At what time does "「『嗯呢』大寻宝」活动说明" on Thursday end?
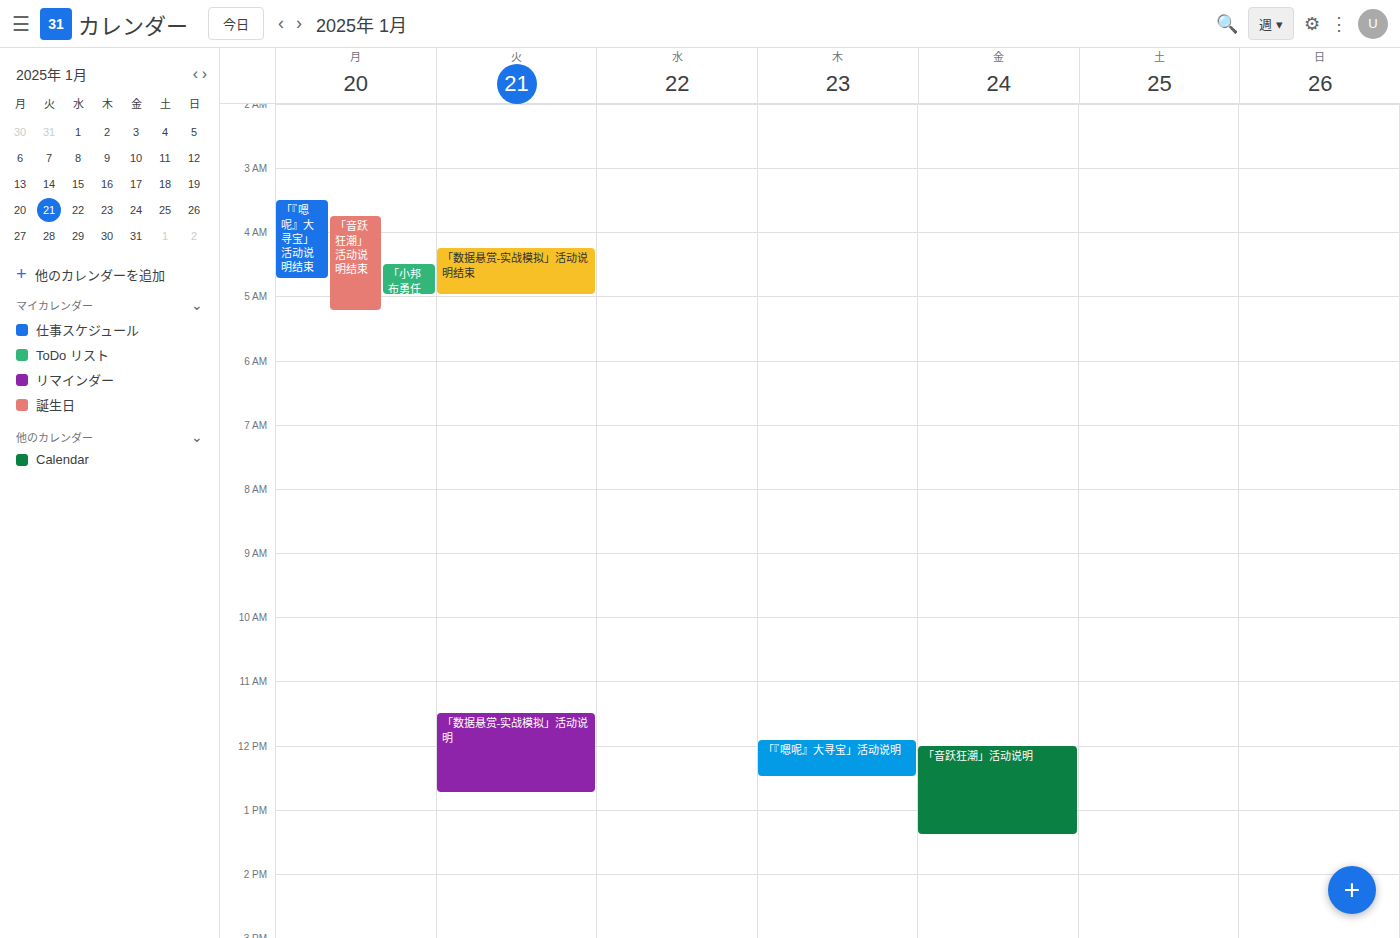
12:30 PM